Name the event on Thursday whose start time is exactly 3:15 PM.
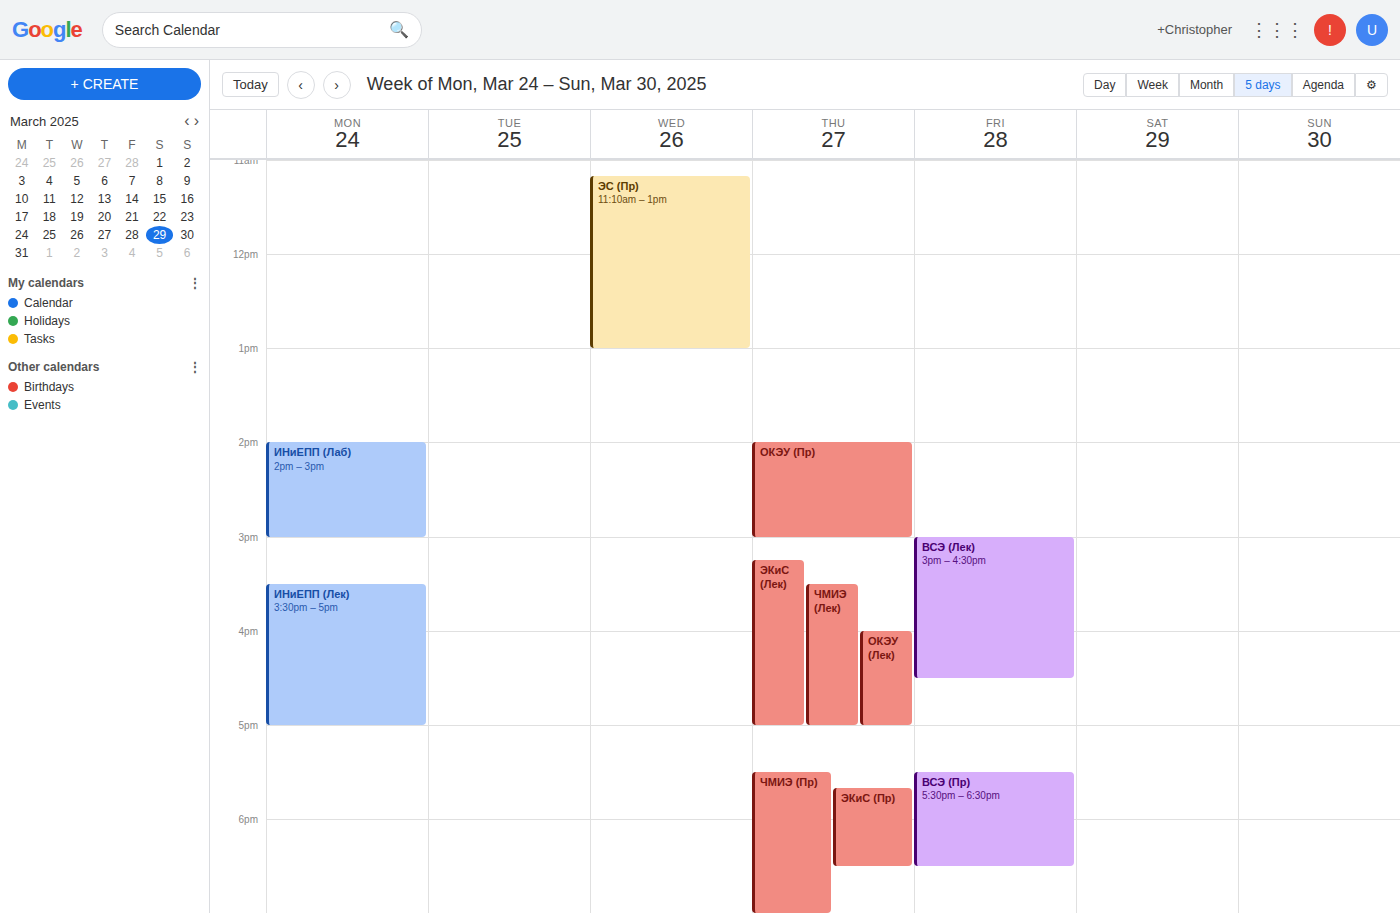
"ЭКиС (Лек)"